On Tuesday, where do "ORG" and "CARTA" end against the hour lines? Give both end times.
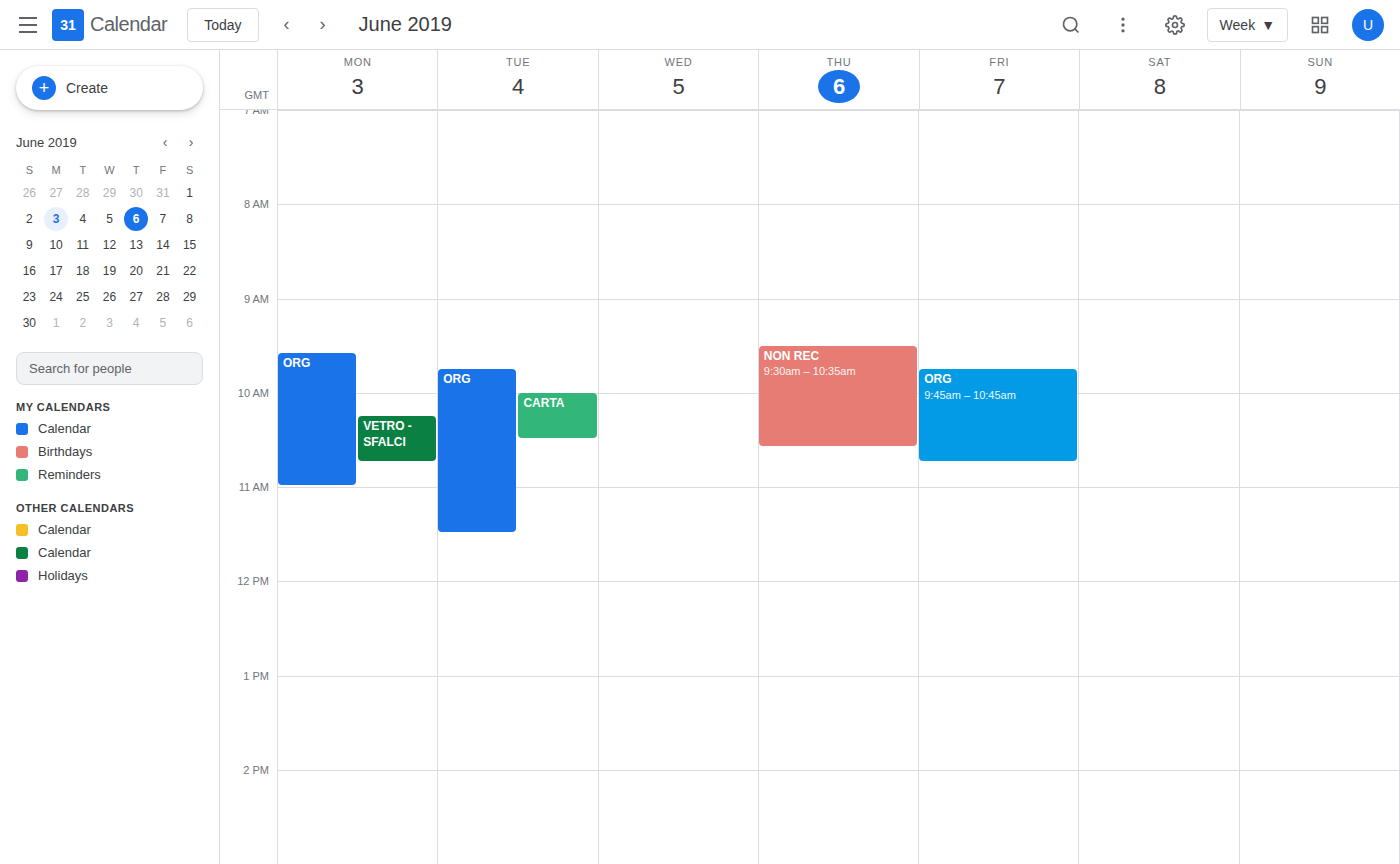
"ORG": 11:30 AM, halfway between the 11 AM and 12 PM lines. "CARTA": 10:30 AM, halfway between the 10 AM and 11 AM lines.